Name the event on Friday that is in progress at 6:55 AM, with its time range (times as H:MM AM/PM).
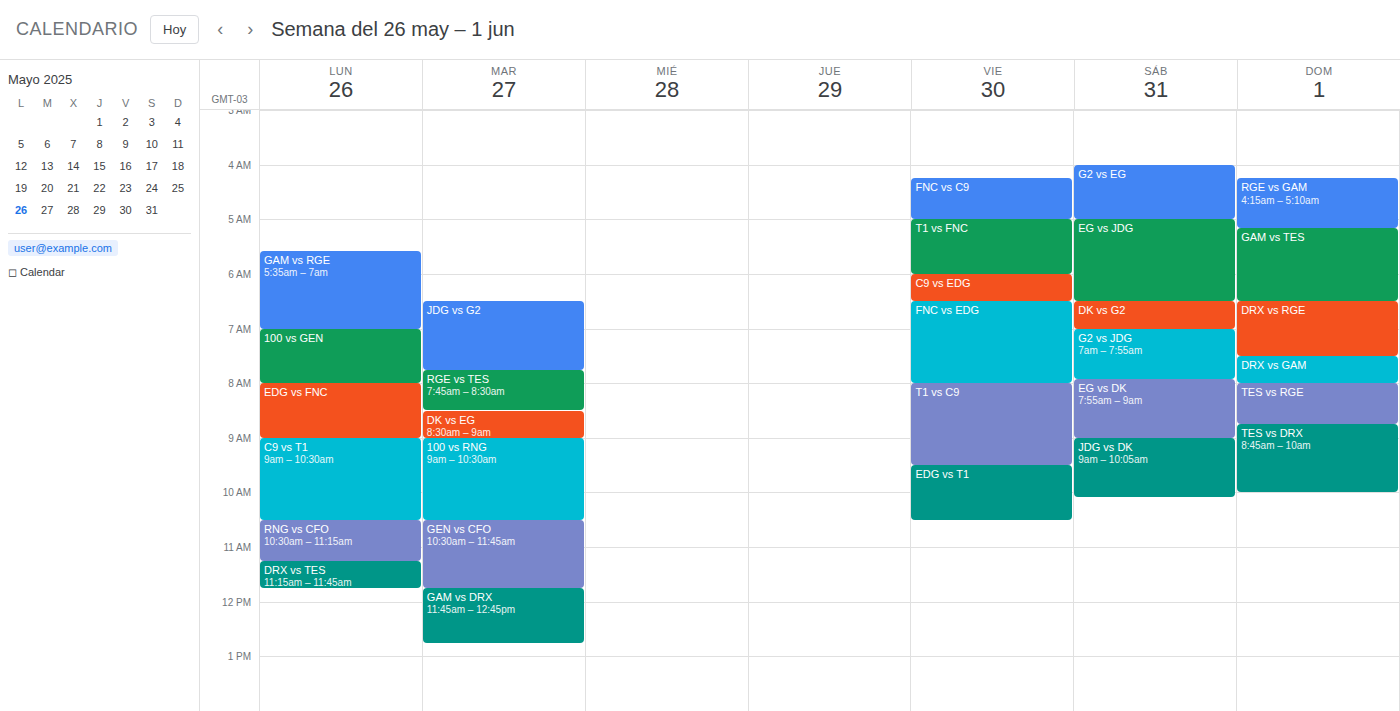
"FNC vs EDG", 6:30 AM to 8:00 AM